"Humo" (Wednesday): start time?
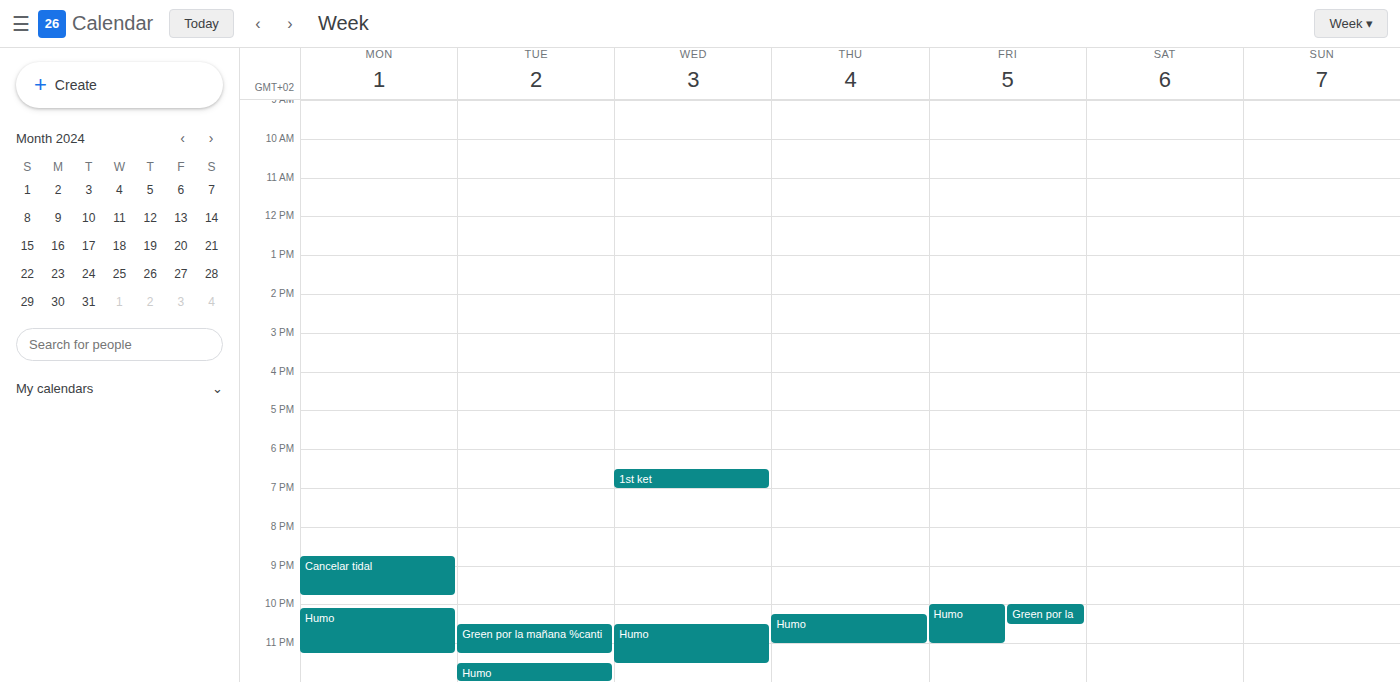
10:30 PM